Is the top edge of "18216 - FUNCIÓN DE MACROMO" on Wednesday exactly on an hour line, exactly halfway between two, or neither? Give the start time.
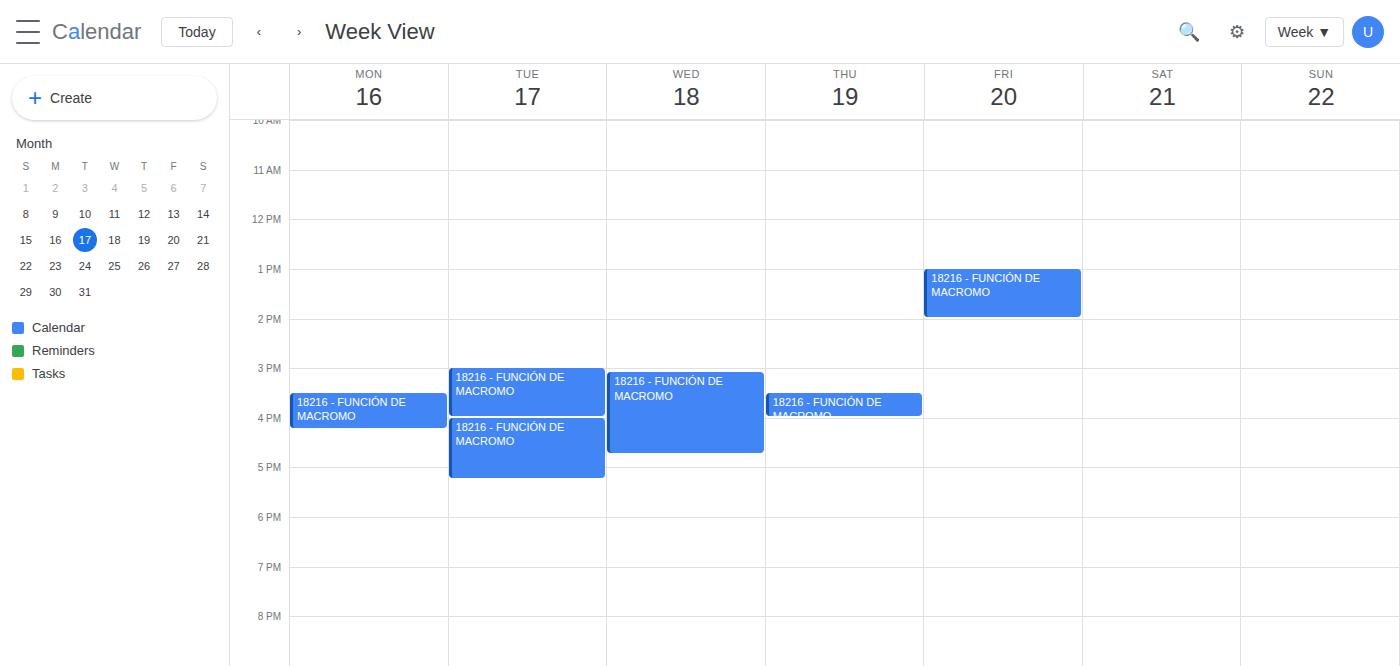
3:05 PM -- neither: 5 minutes below the 3 PM line and 55 minutes above the 4 PM line.